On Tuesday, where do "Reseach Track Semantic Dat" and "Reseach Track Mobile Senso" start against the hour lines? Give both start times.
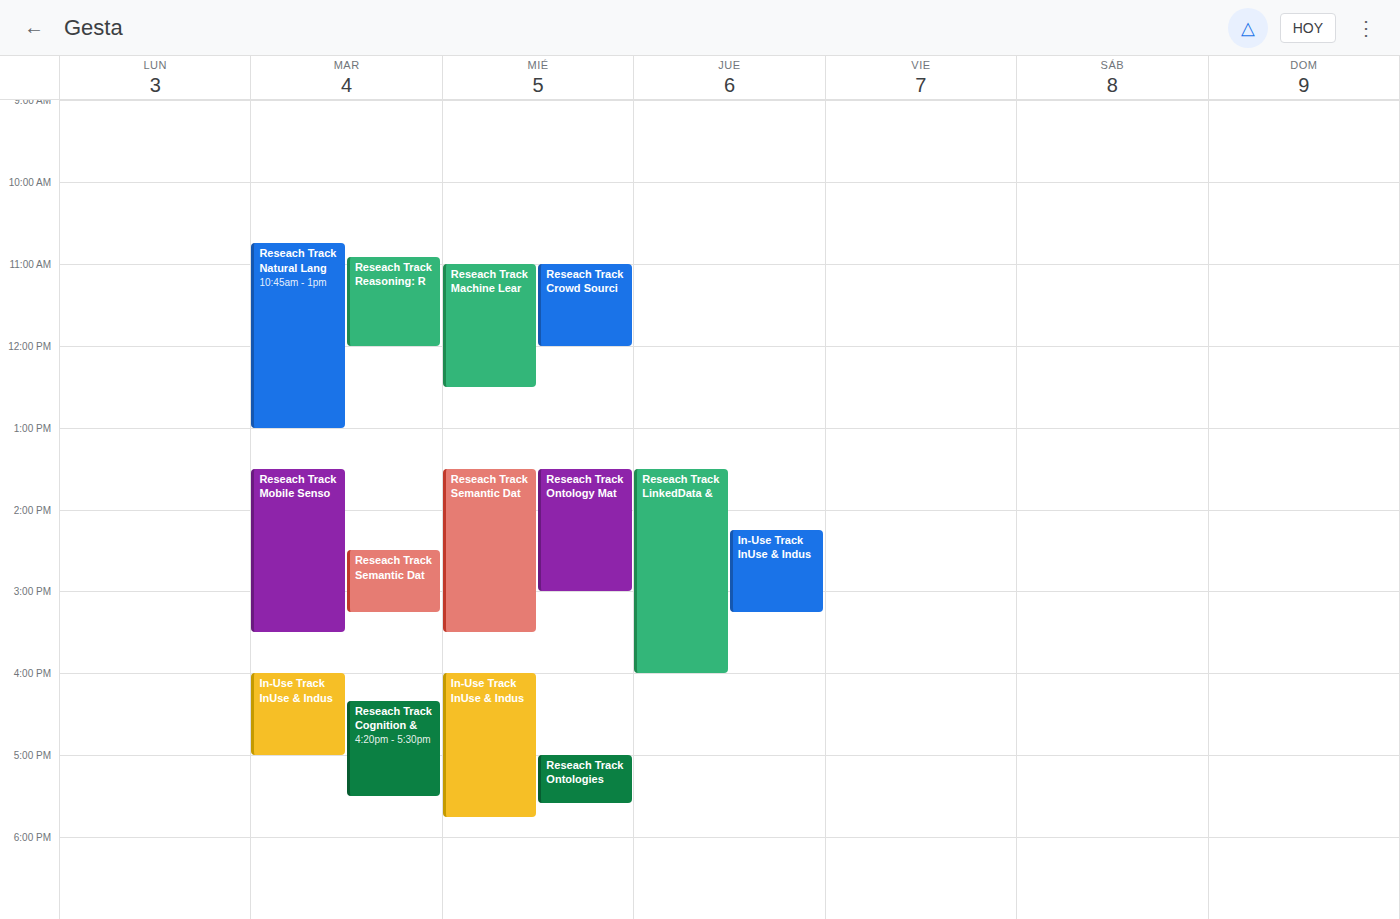
"Reseach Track Semantic Dat": 2:30 PM, halfway between the 2 PM and 3 PM lines. "Reseach Track Mobile Senso": 1:30 PM, halfway between the 1 PM and 2 PM lines.